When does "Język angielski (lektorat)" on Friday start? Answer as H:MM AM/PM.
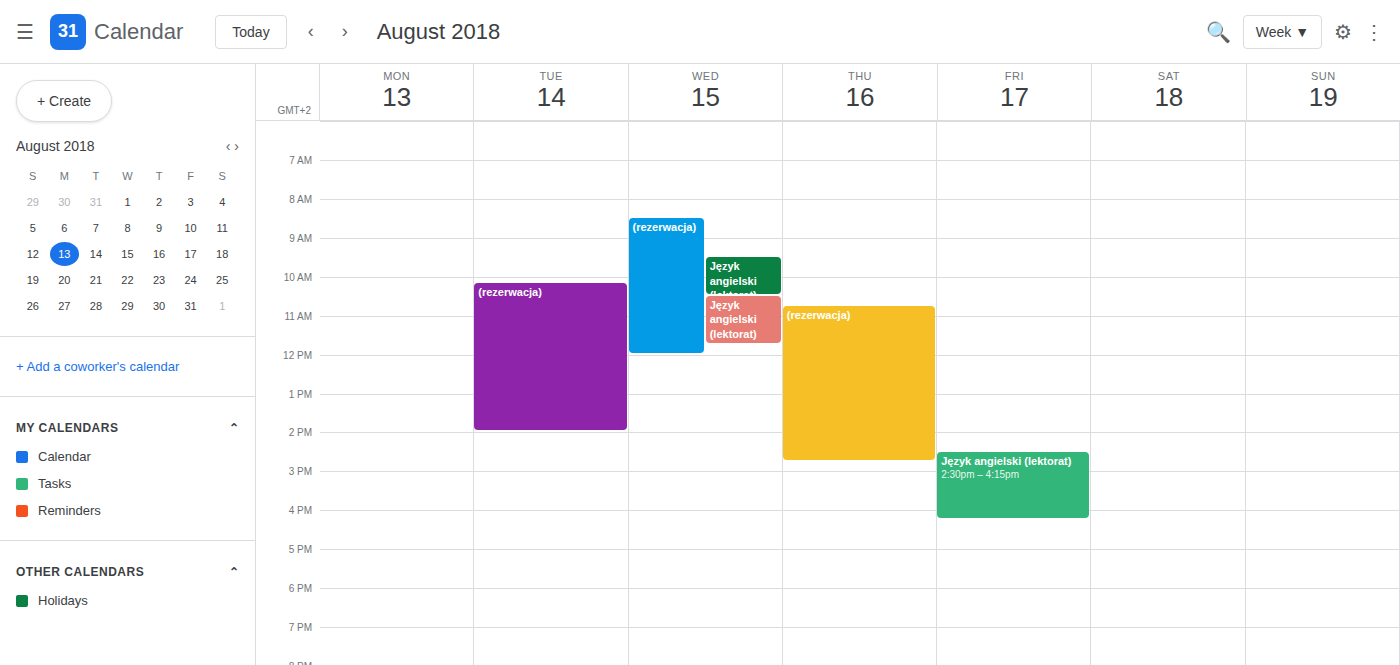
2:30 PM